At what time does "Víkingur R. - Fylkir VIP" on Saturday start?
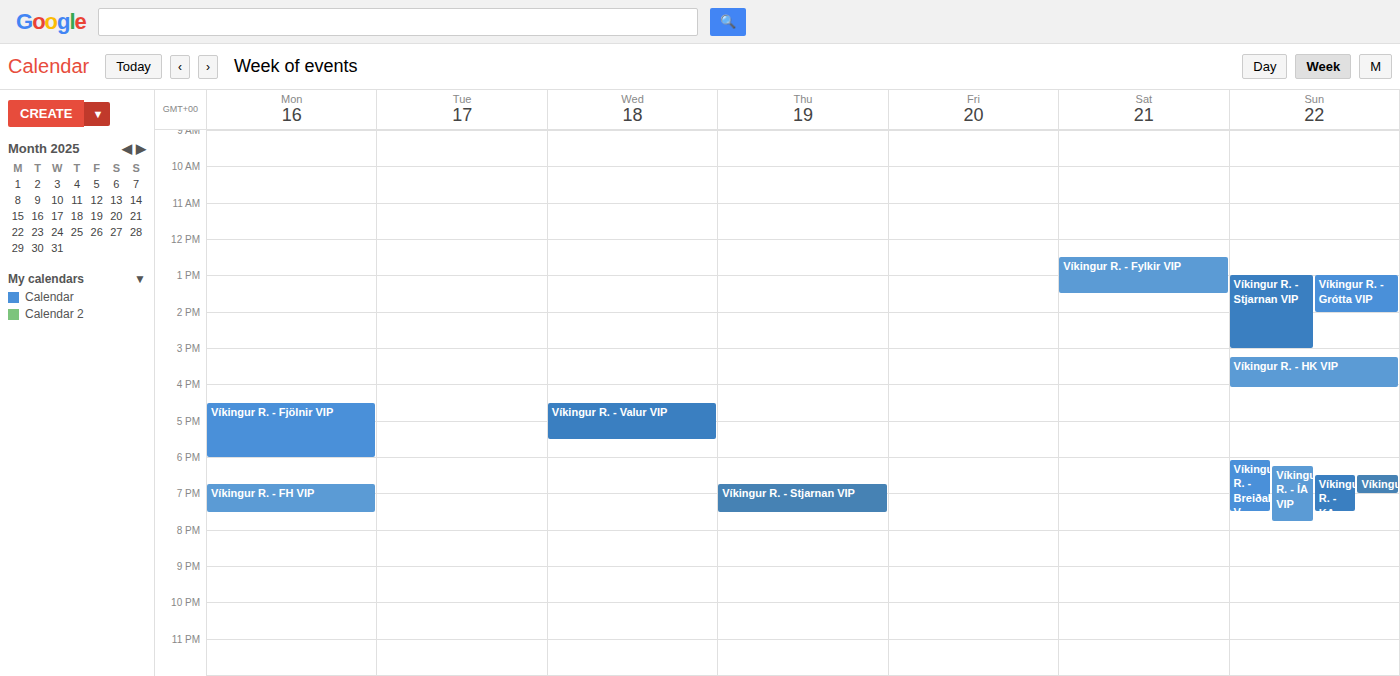
12:30 PM